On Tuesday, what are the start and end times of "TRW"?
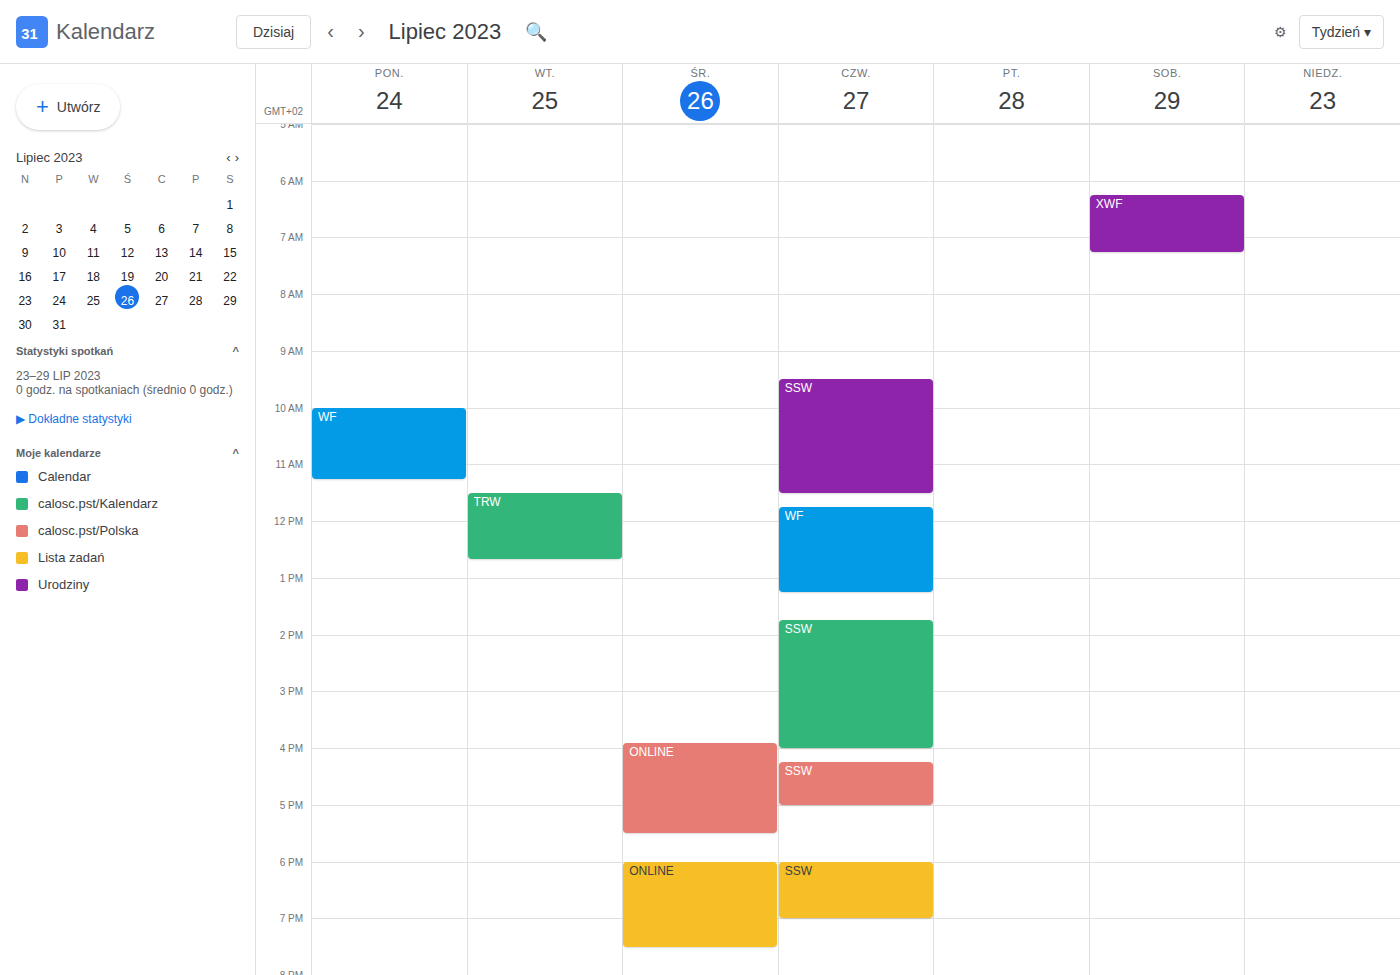
11:30 AM to 12:40 PM